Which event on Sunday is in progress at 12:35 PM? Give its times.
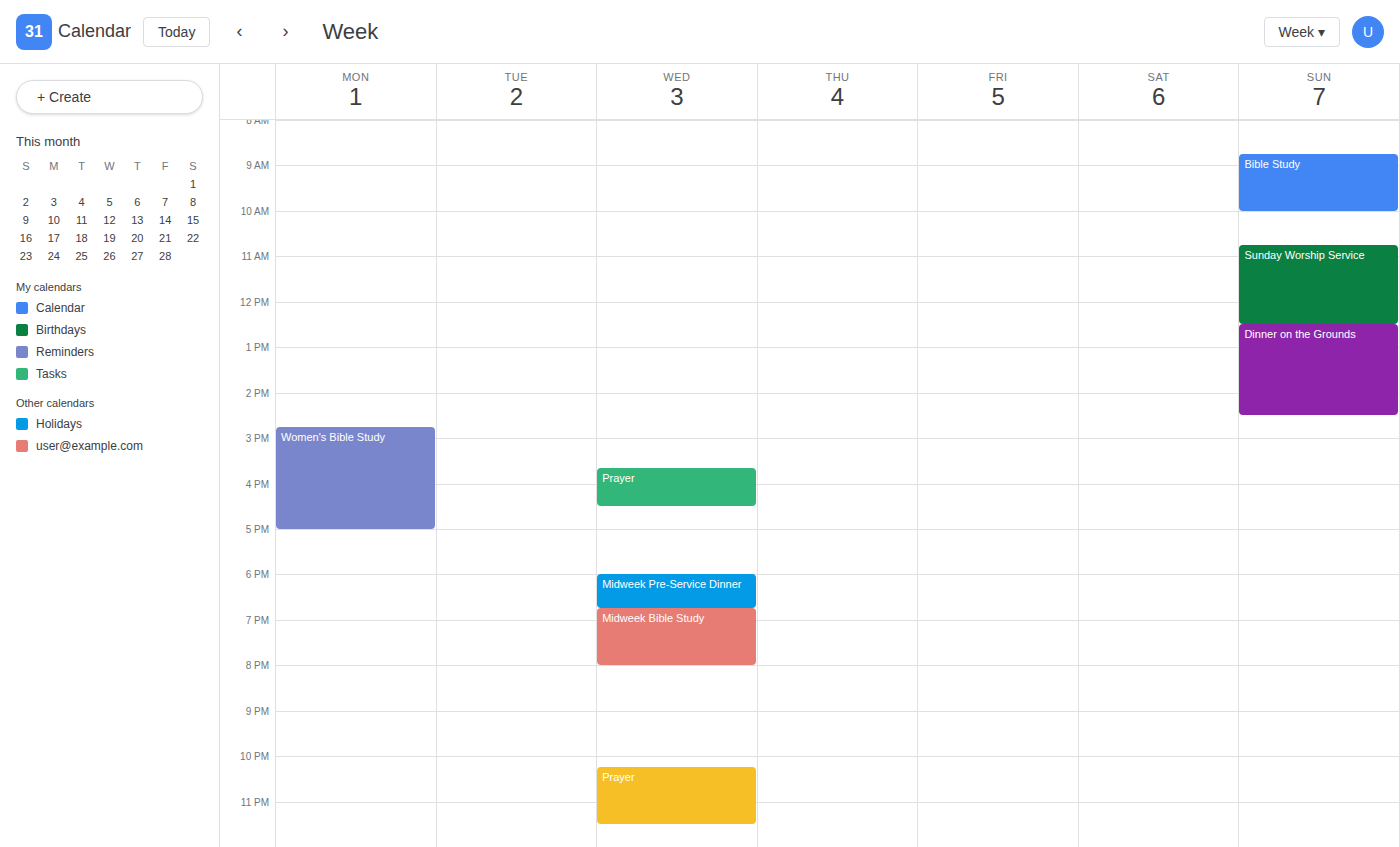
"Dinner on the Grounds", 12:30 PM to 2:30 PM